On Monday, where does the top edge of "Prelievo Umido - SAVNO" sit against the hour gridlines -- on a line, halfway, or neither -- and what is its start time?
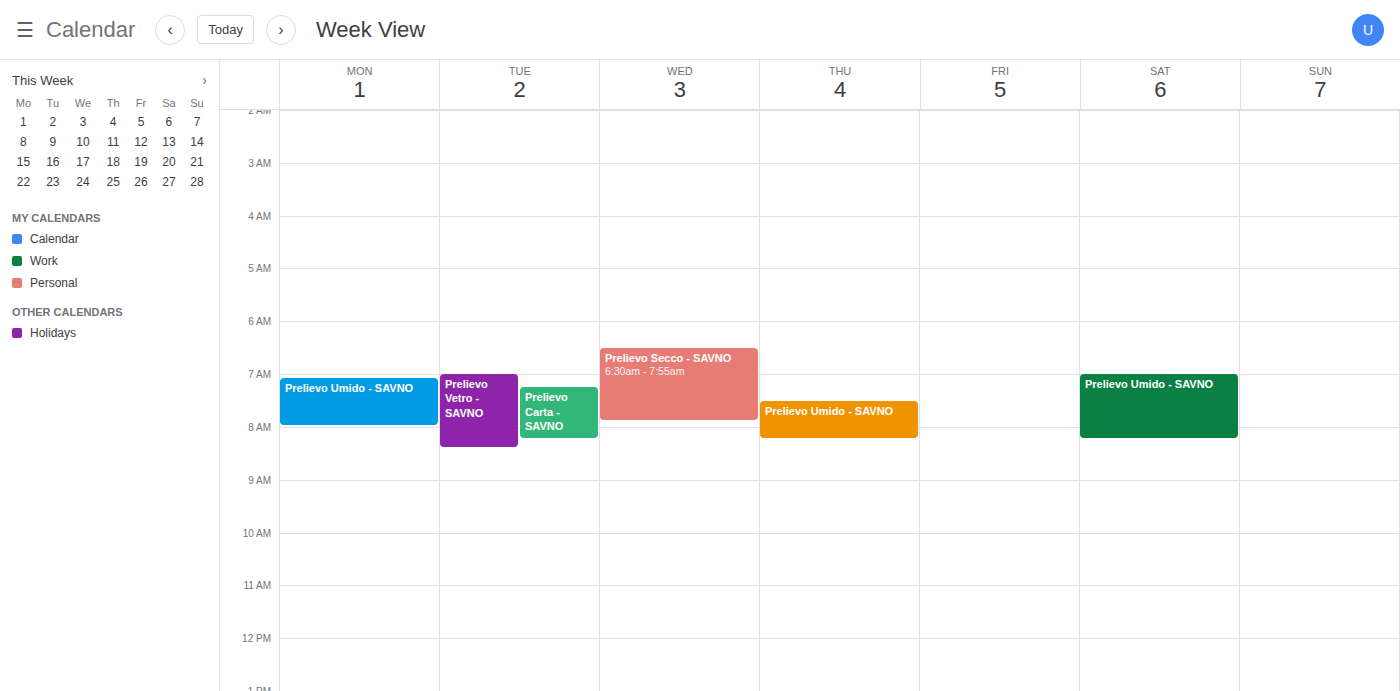
7:05 AM -- neither: 5 minutes below the 7 AM line and 55 minutes above the 8 AM line.